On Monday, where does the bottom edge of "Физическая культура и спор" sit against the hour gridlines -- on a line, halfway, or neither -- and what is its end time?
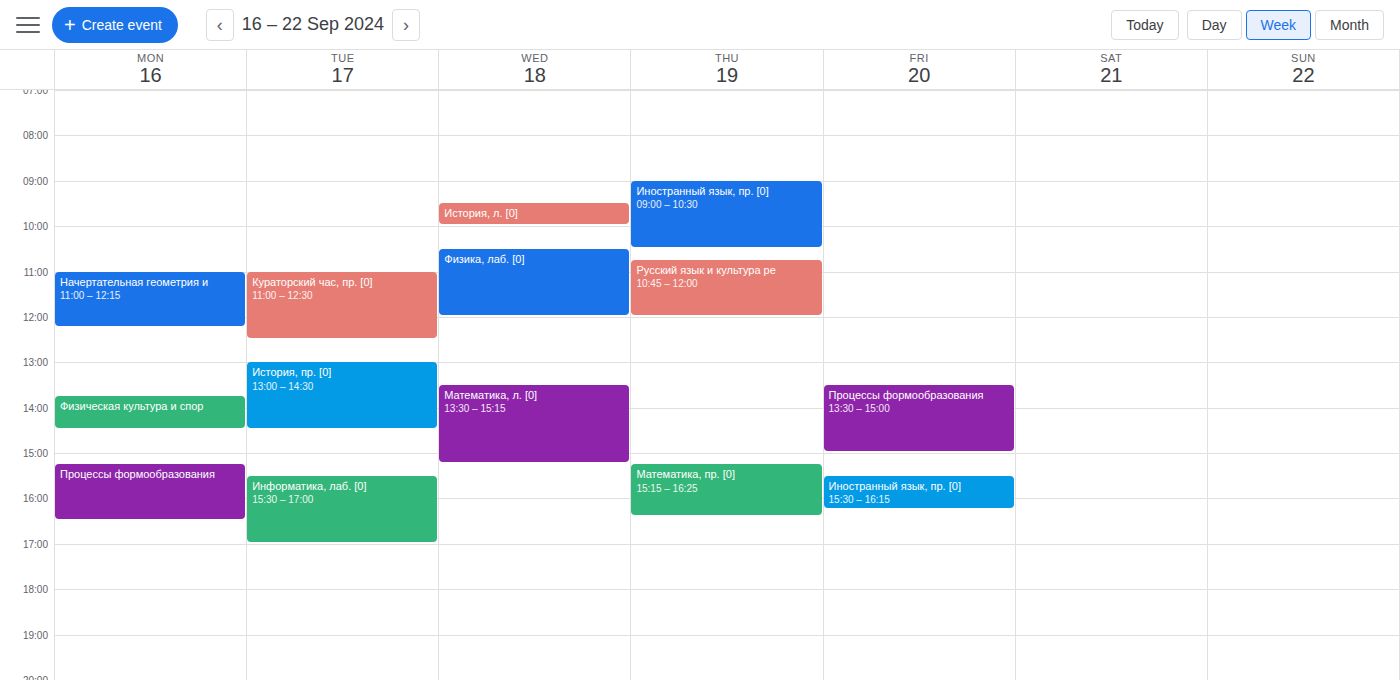
14:30 -- halfway between the 14:00 and 15:00 lines.